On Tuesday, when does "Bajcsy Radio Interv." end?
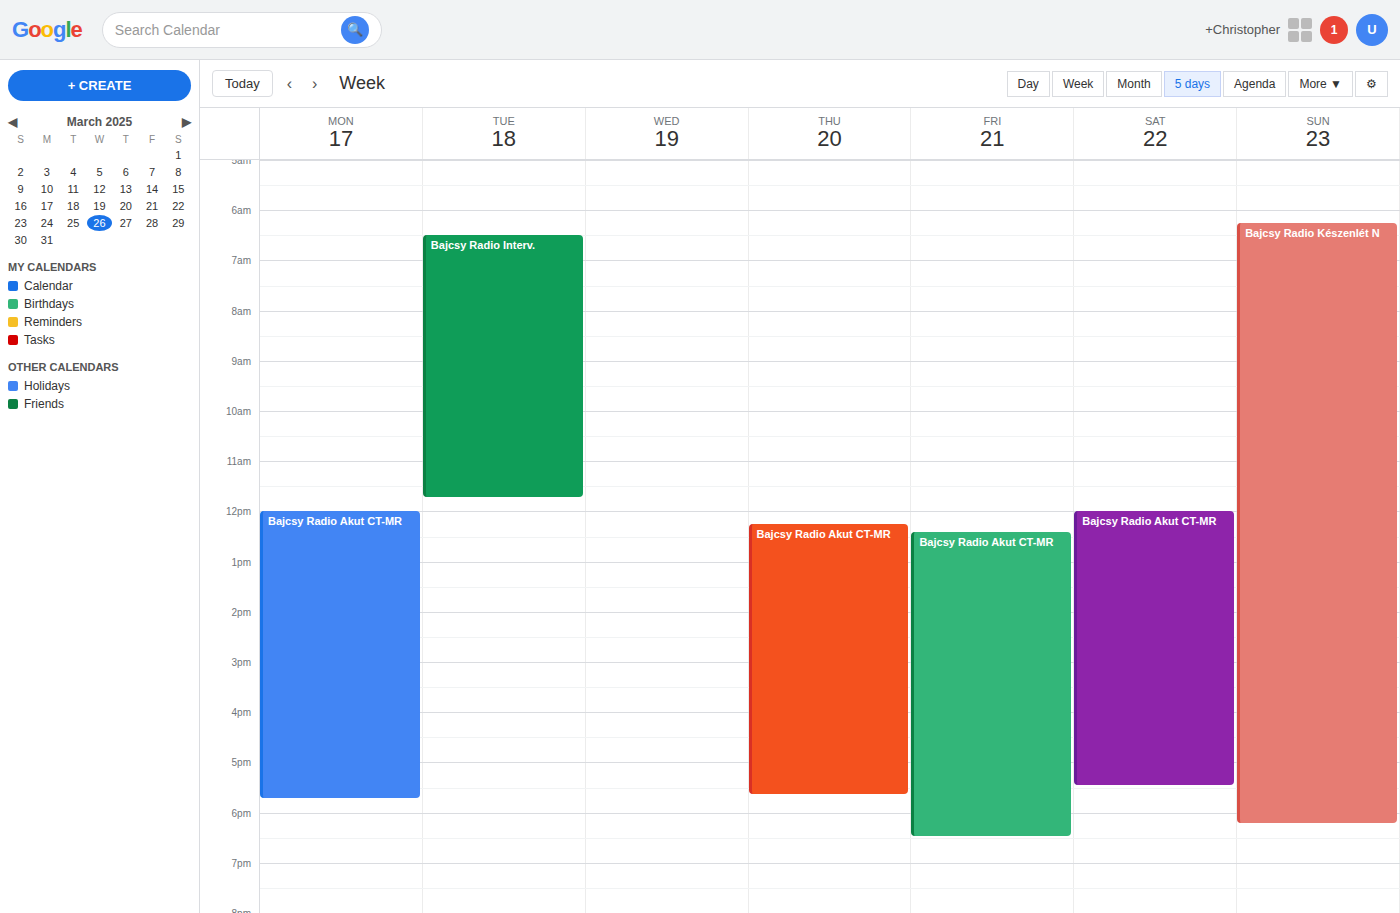
11:45 AM